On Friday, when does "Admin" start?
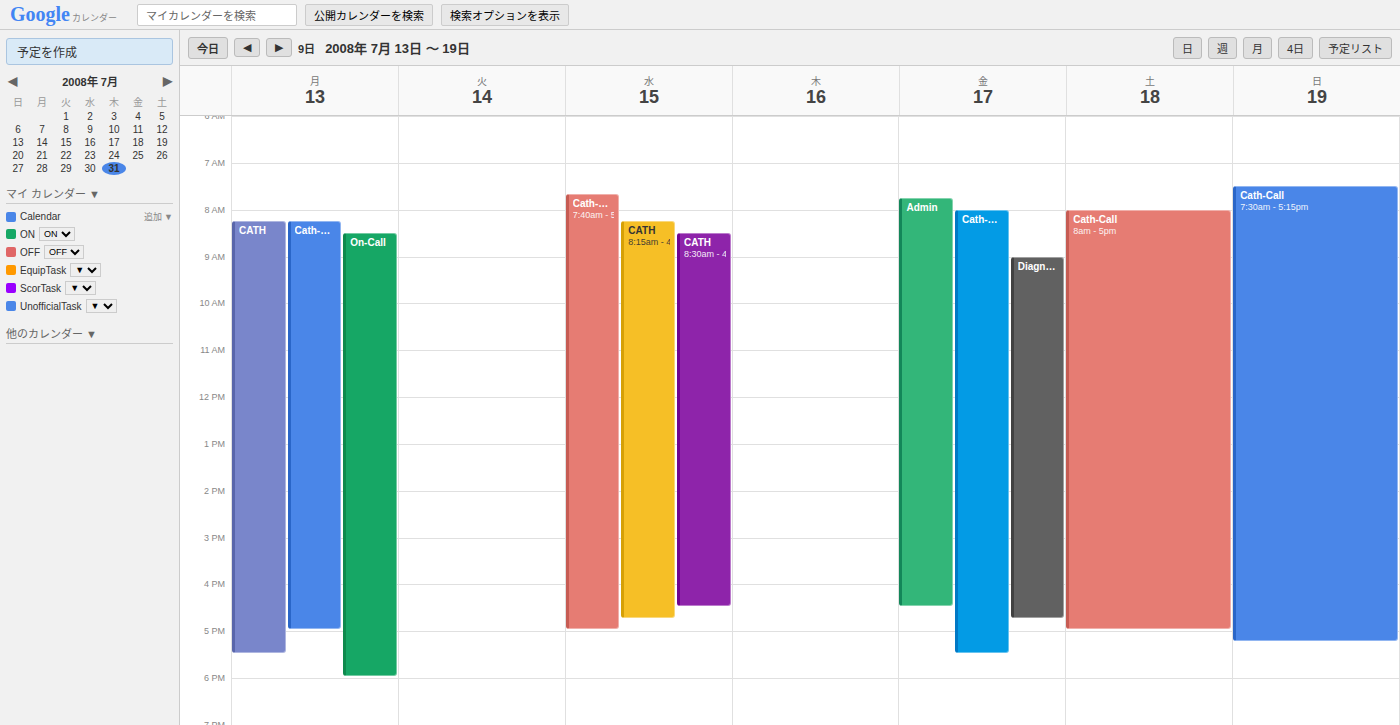
7:45 AM